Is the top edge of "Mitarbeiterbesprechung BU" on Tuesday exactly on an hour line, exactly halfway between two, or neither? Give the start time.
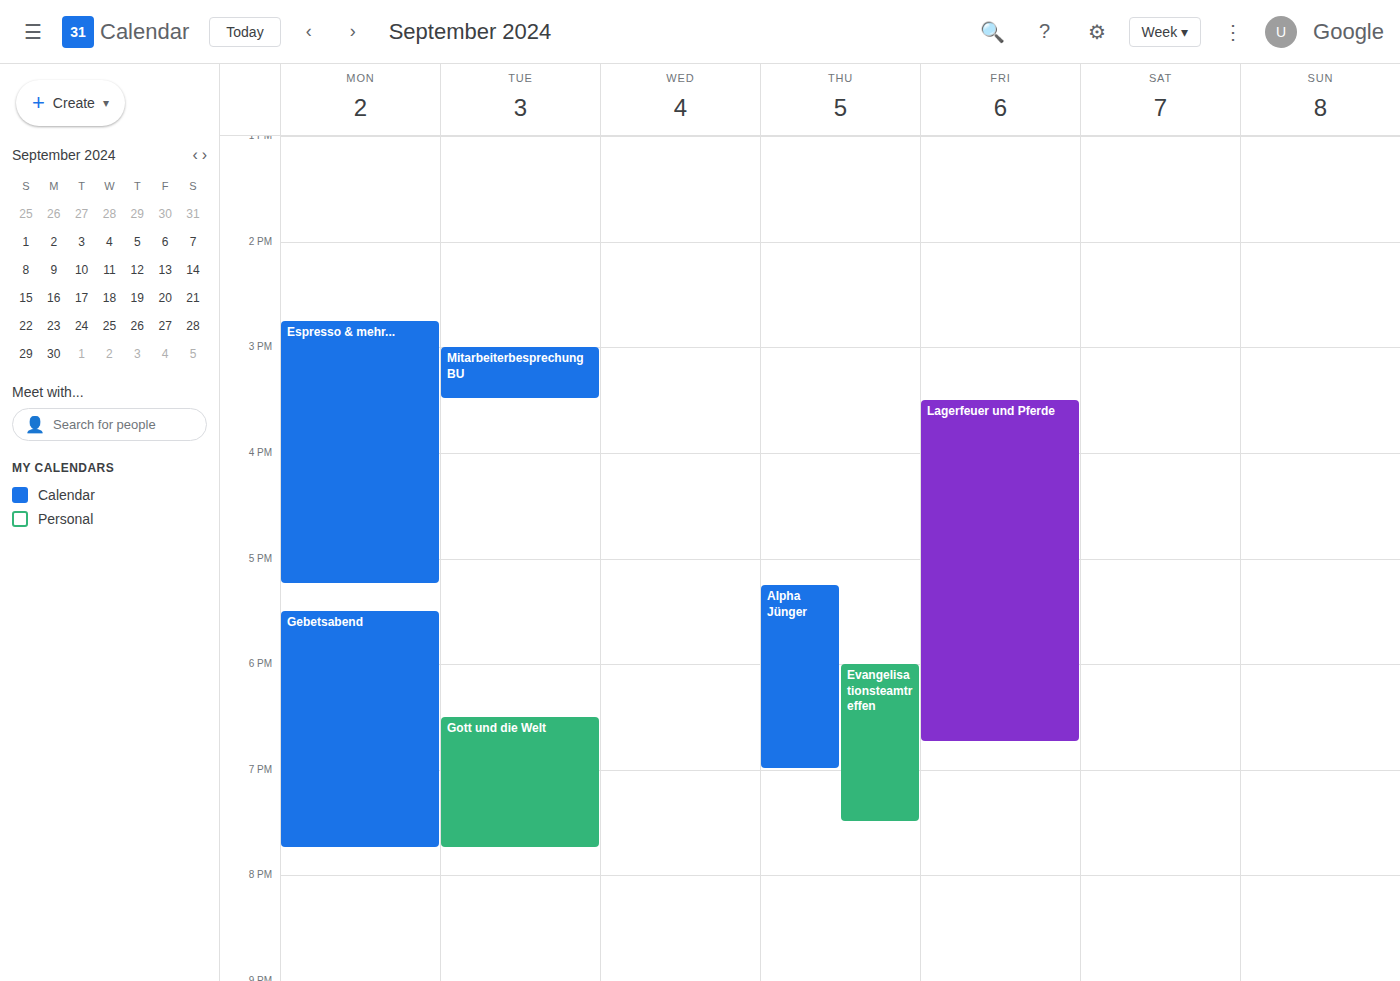
3:00 PM -- exactly on the 3 PM line.